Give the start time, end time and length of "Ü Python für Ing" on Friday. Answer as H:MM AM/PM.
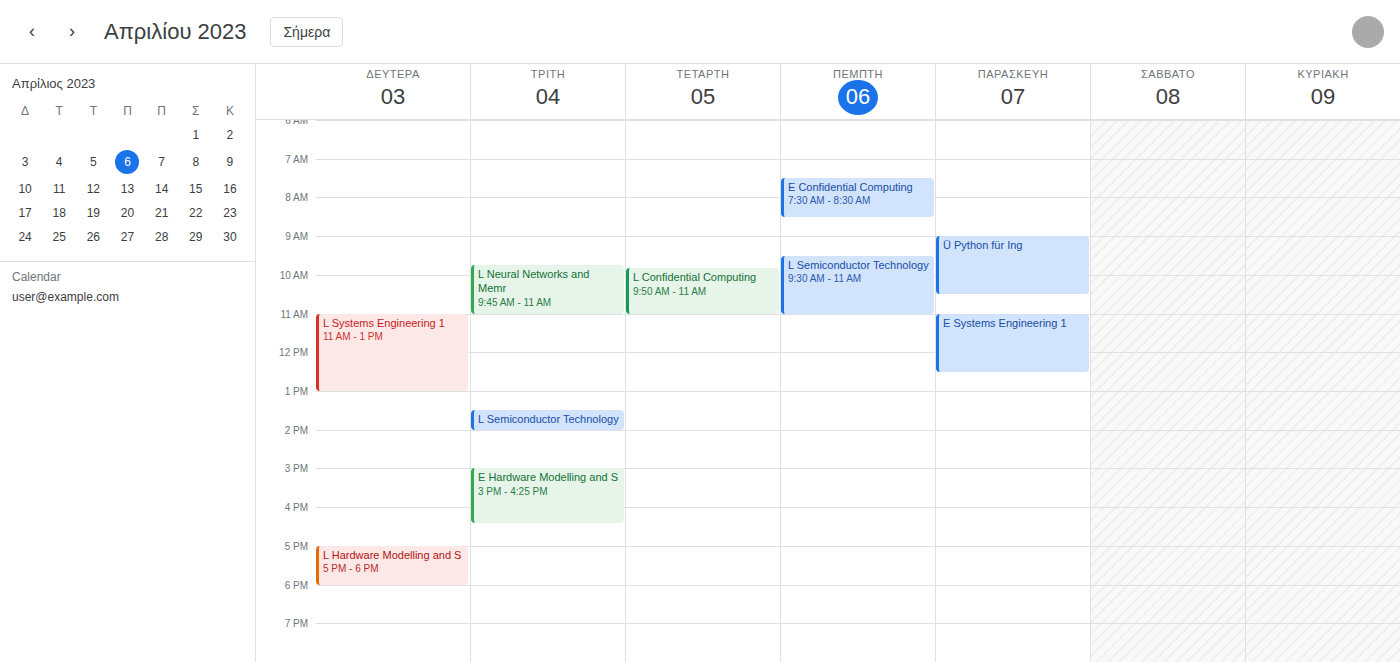
9:00 AM to 10:30 AM, 1 hour 30 minutes